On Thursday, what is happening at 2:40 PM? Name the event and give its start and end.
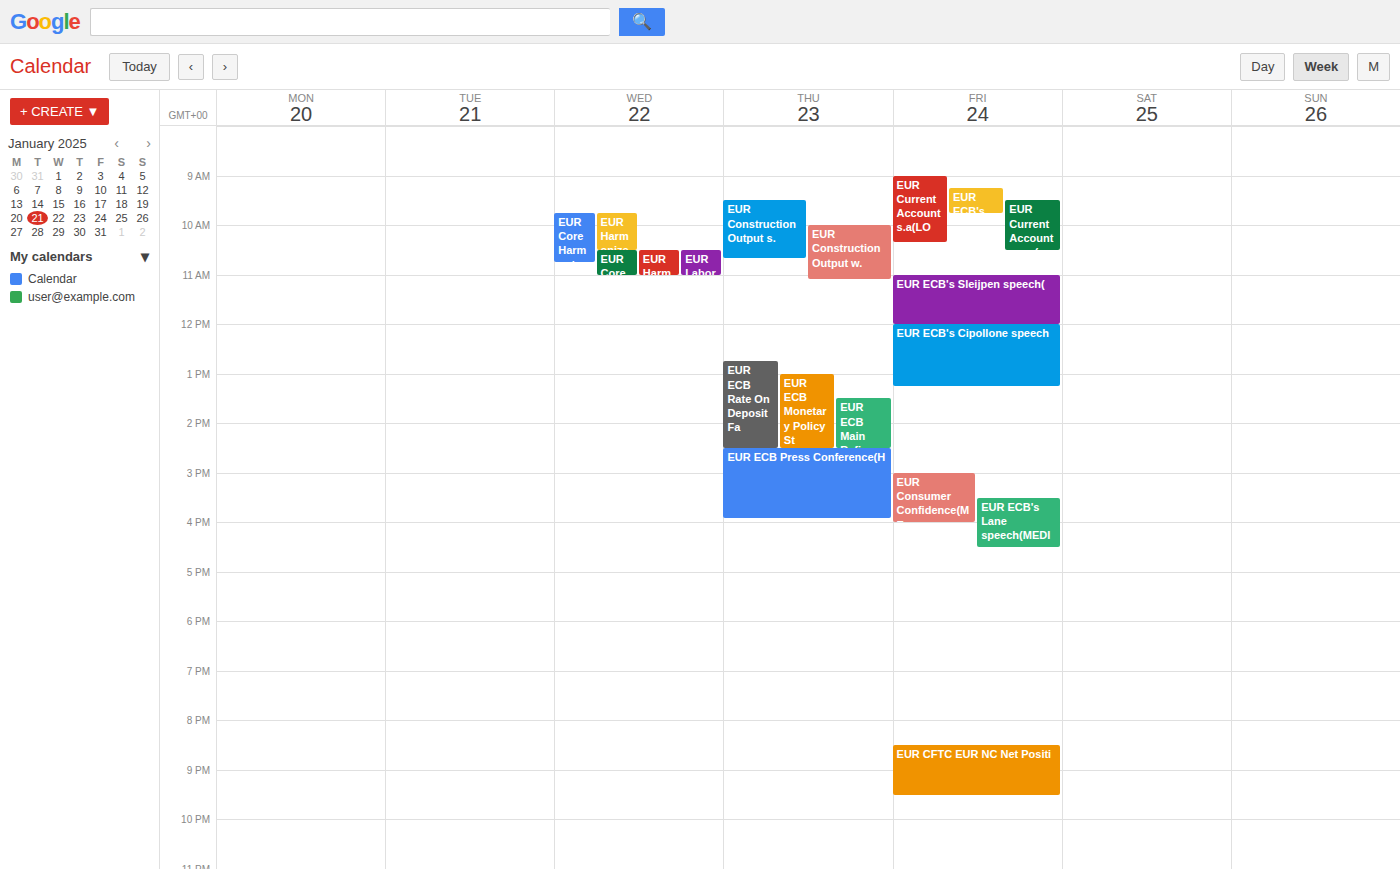
"EUR ECB Press Conference(H", 2:30 PM to 3:55 PM